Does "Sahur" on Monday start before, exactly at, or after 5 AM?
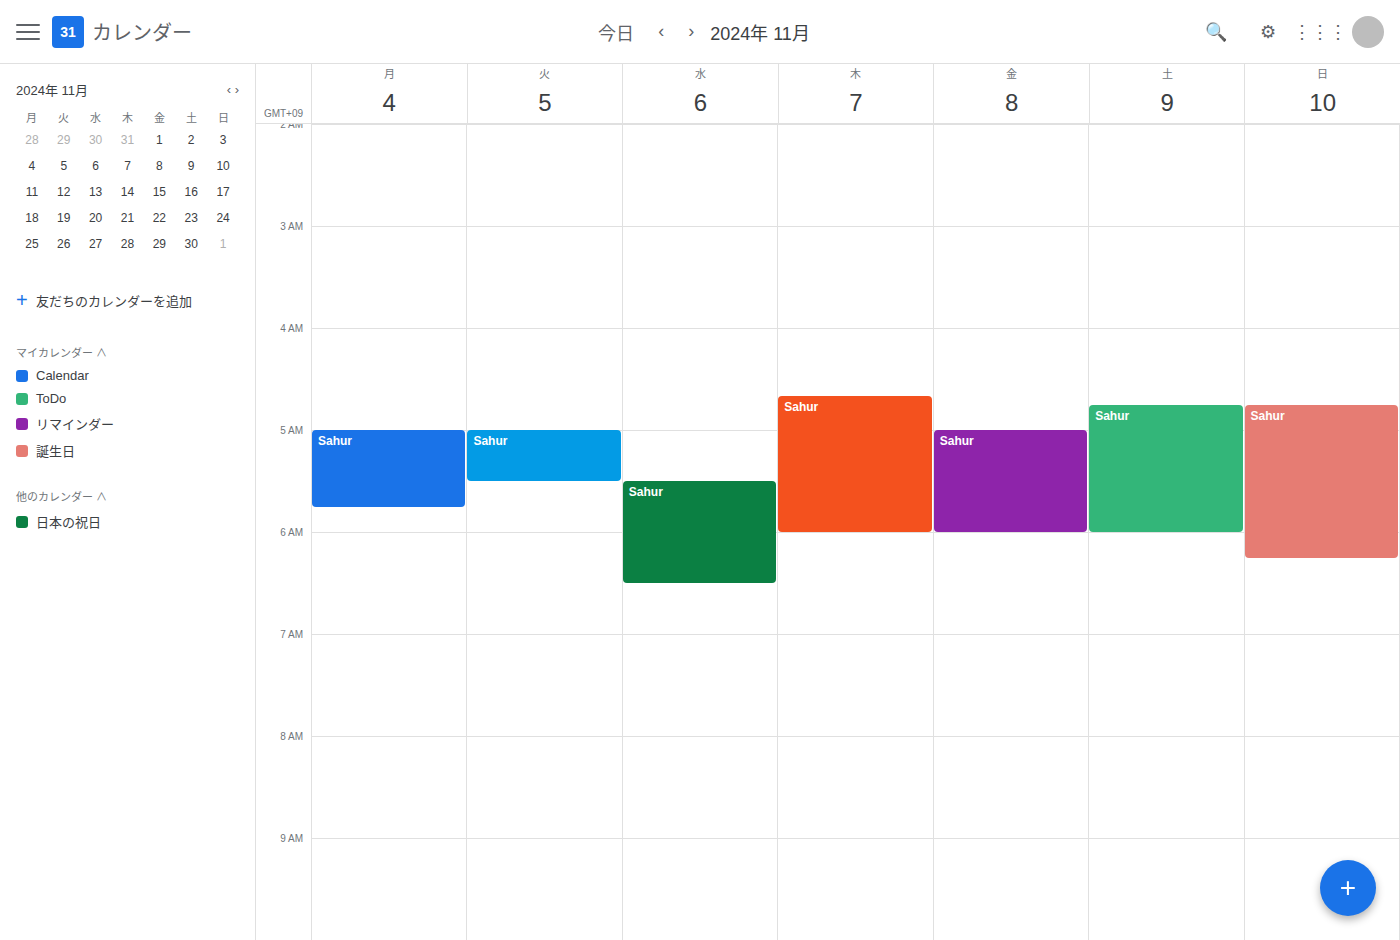
5:00 AM -- exactly at 5 AM, on the 5 AM line.